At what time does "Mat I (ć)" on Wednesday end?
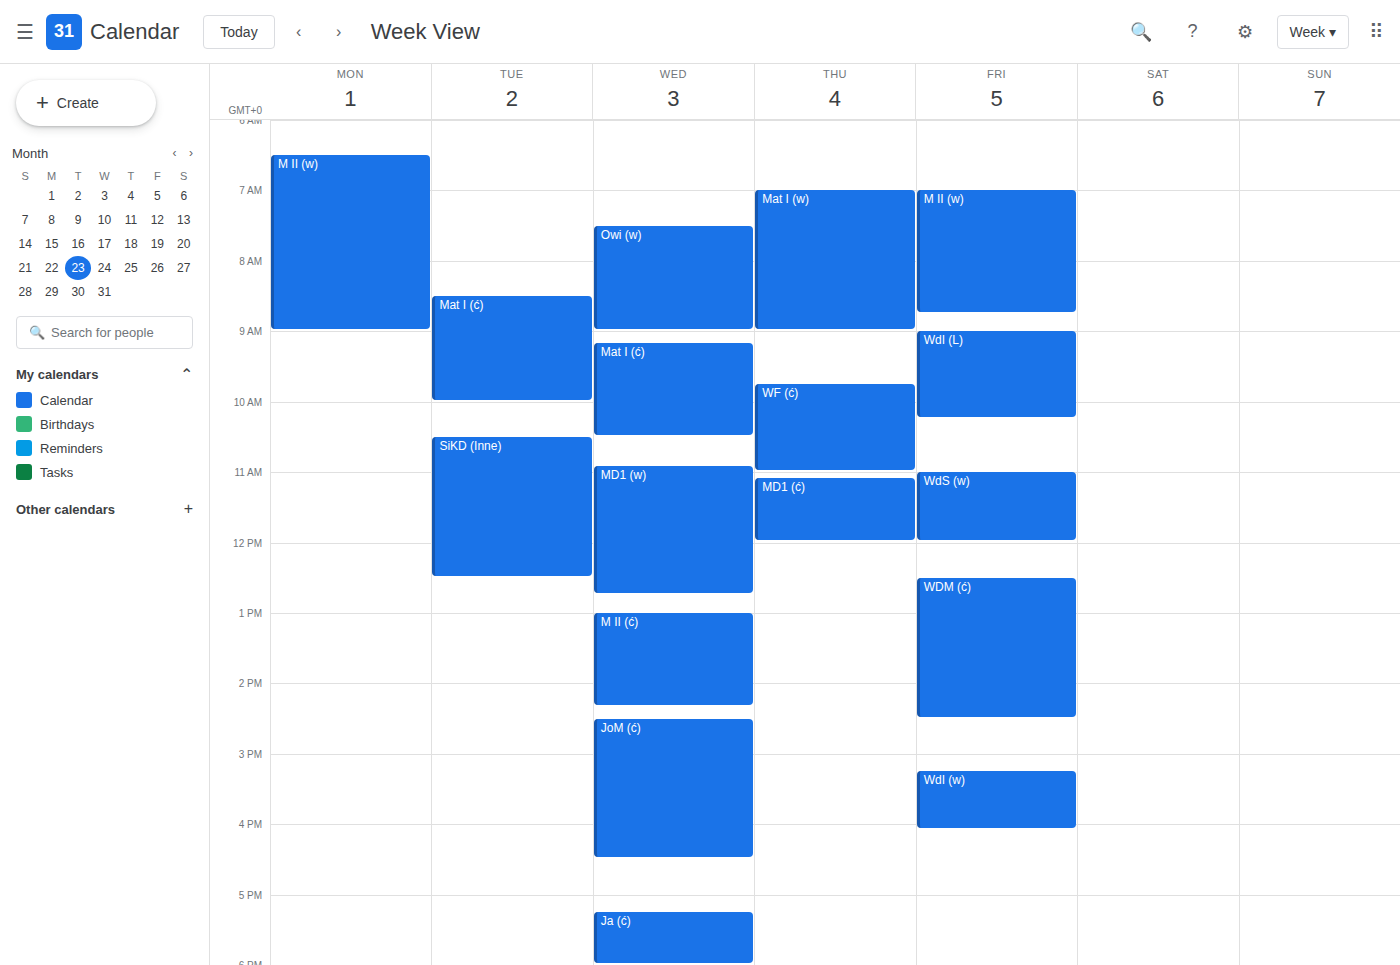
10:30